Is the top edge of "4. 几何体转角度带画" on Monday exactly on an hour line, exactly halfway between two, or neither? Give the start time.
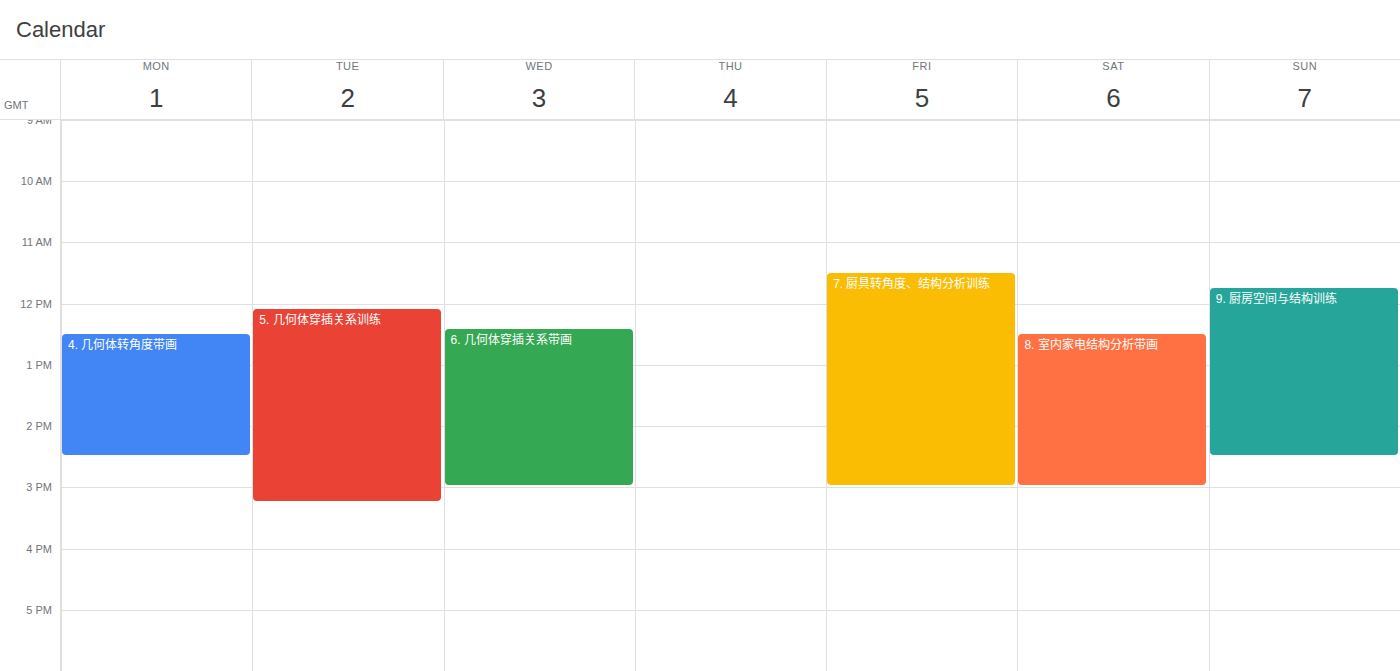
12:30 PM -- halfway between the 12 PM and 1 PM lines.